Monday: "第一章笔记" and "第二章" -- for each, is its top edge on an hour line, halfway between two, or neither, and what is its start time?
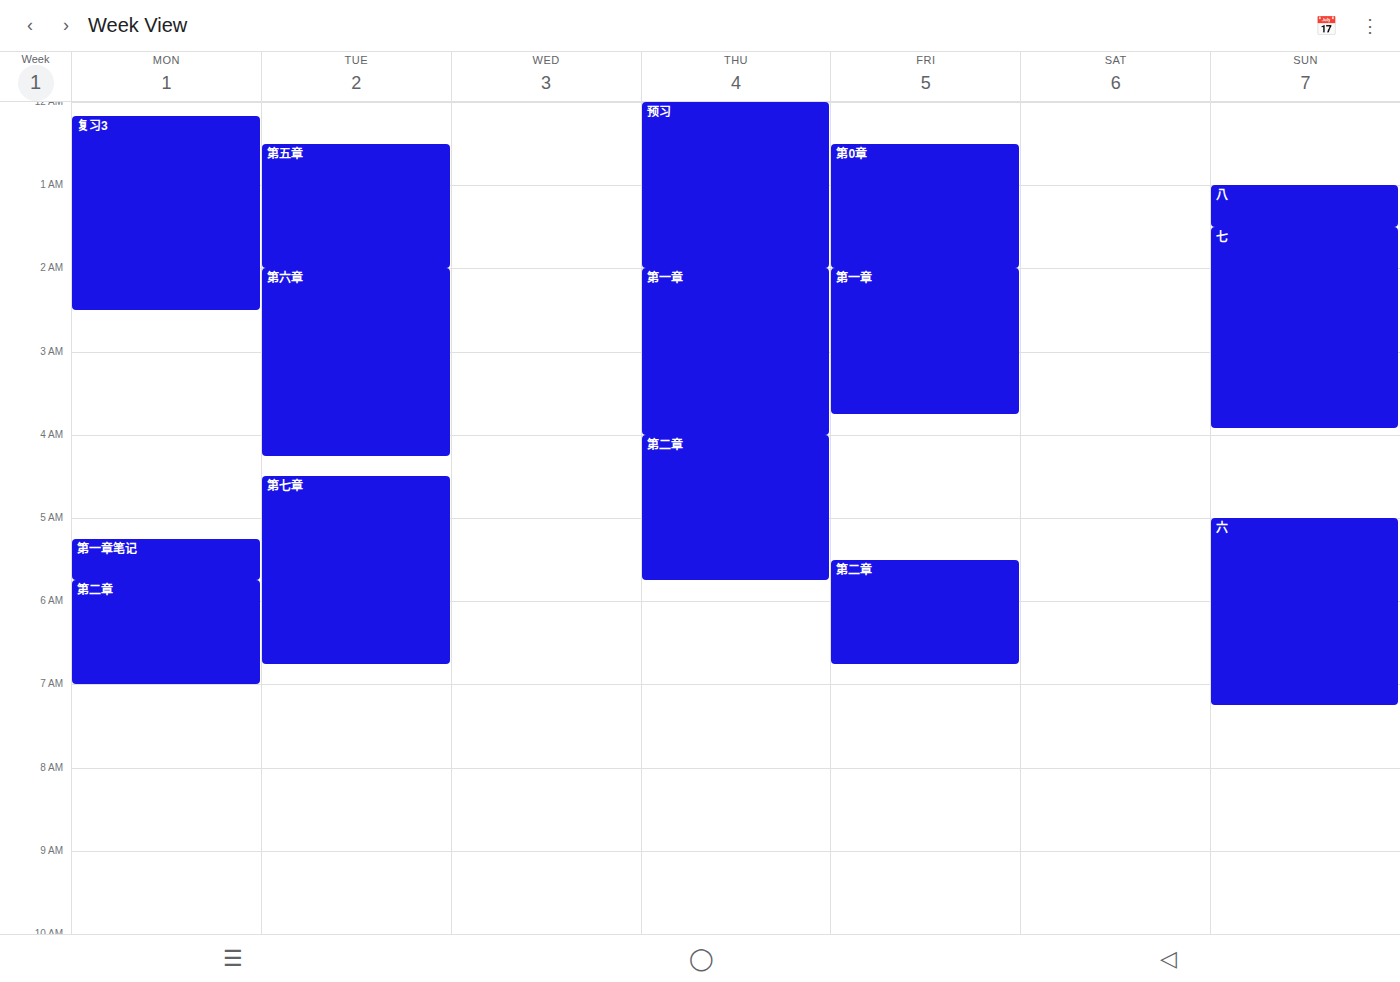
"第一章笔记": 5:15 AM, neither: a quarter of the way from the 5 AM line to the 6 AM line. "第二章": 5:45 AM, neither: three quarters of the way from the 5 AM line to the 6 AM line.